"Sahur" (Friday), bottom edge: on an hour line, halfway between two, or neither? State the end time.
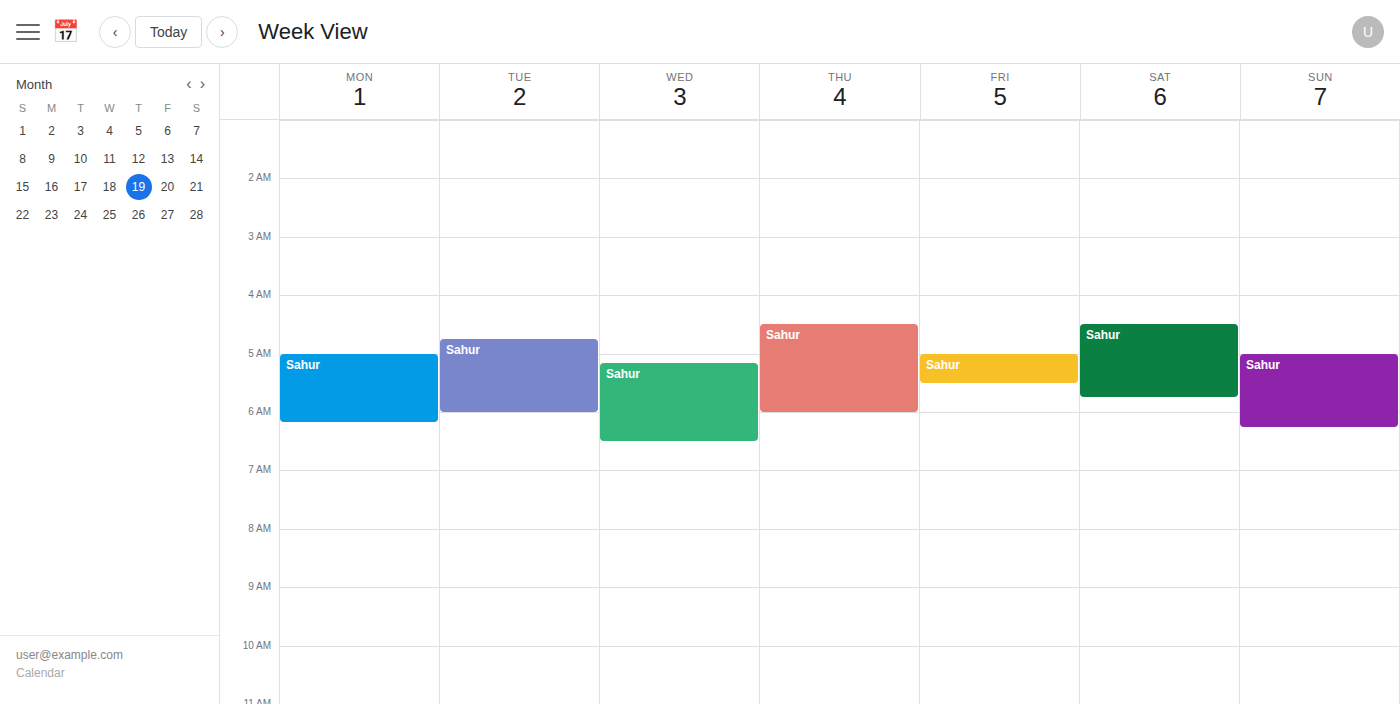
5:30 AM -- halfway between the 5 AM and 6 AM lines.